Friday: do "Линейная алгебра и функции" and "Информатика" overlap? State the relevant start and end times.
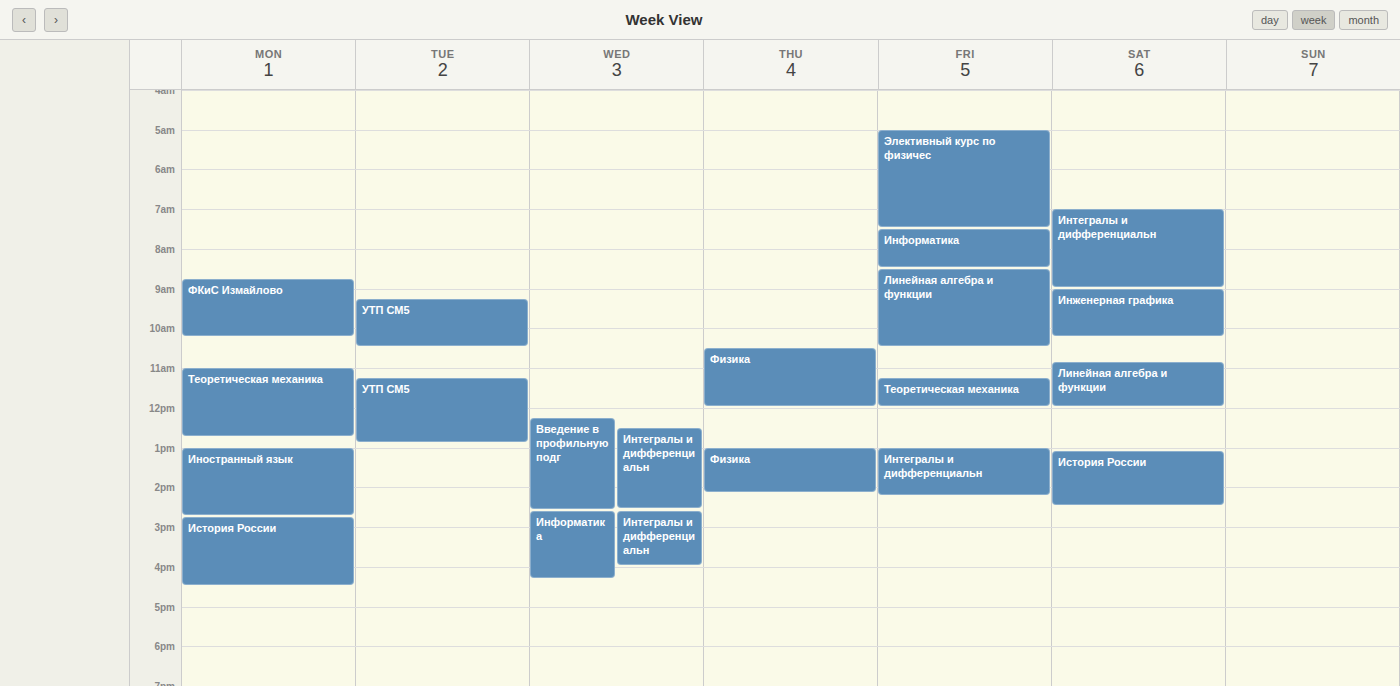
"Информатика" ends at 08:30, exactly when "Линейная алгебра и функции" starts -- they touch but do not overlap.